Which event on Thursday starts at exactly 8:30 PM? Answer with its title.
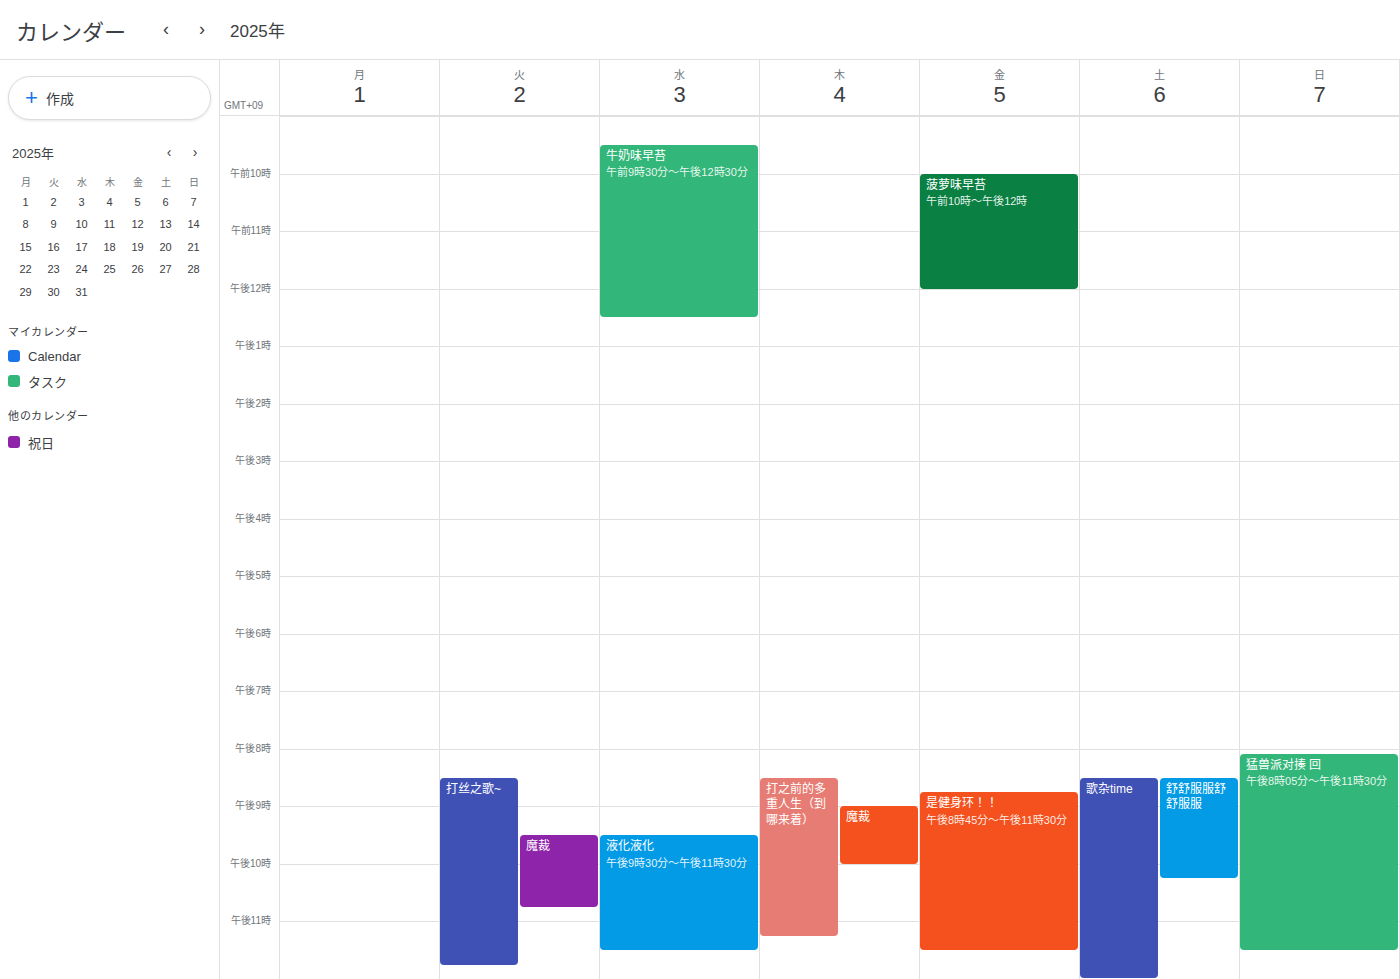
"打之前的多重人生（到哪来着）"